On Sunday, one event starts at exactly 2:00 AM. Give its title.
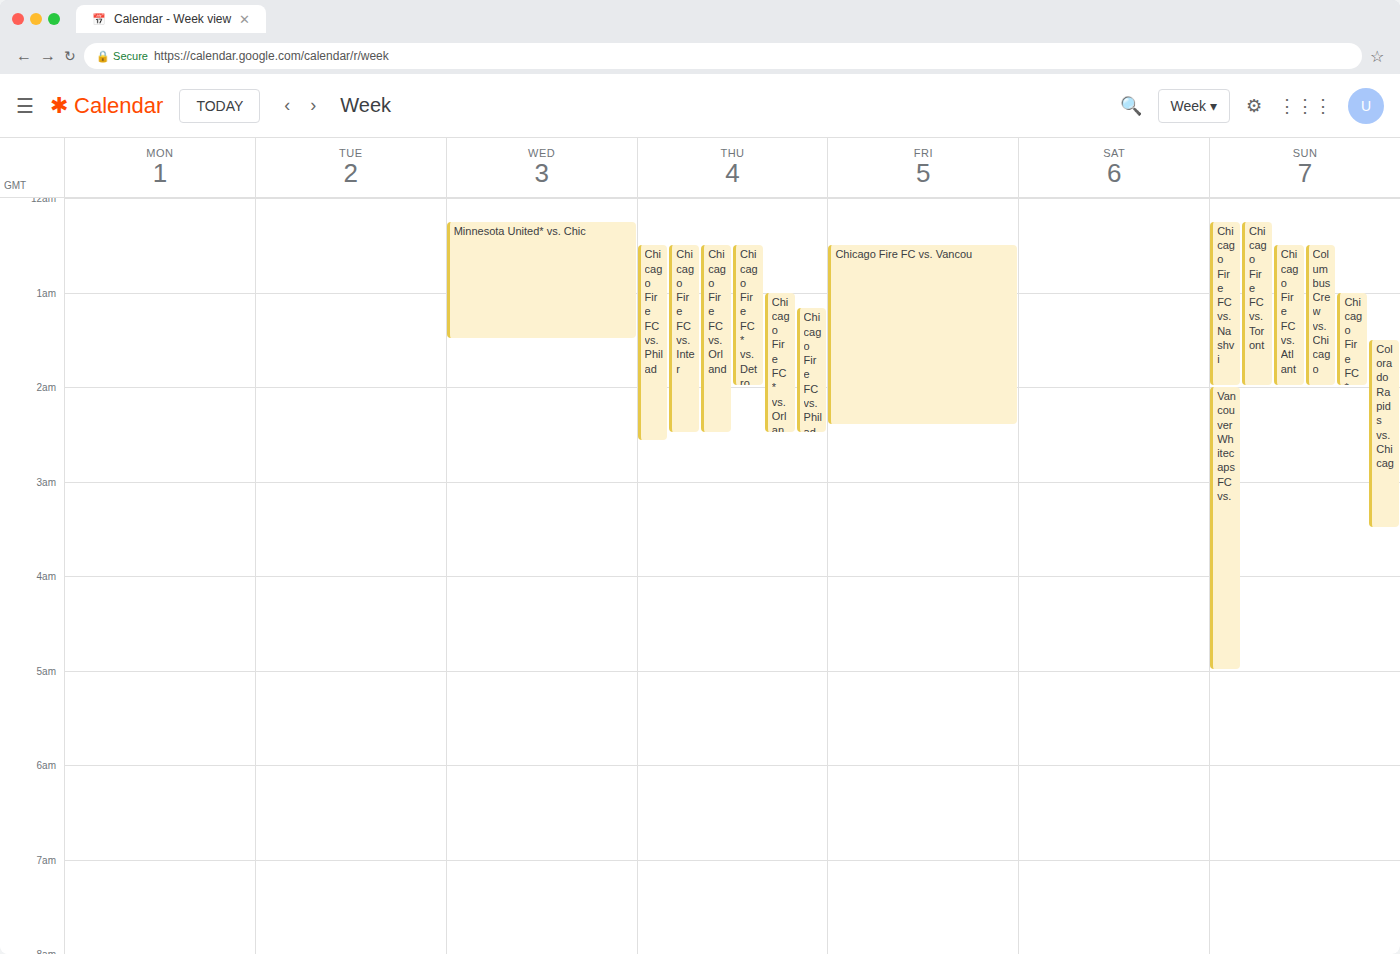
"Vancouver Whitecaps FC vs."